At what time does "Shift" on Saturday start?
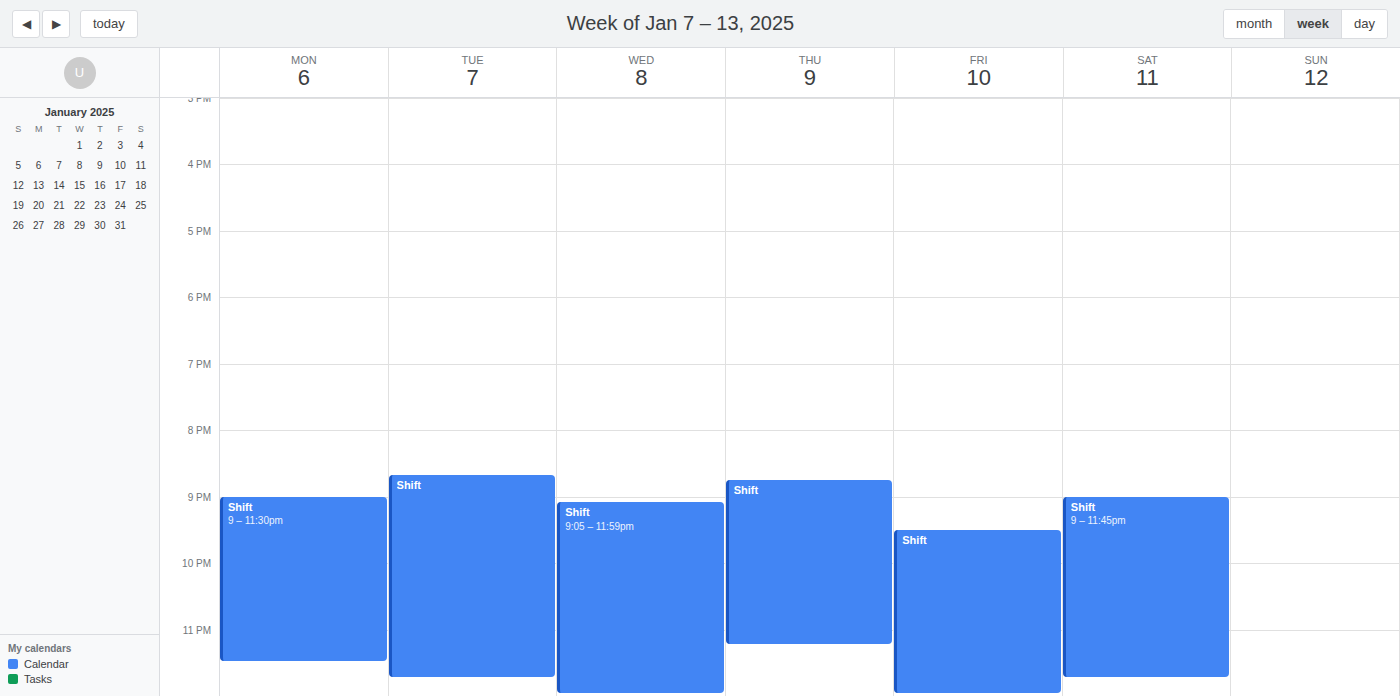
21:00